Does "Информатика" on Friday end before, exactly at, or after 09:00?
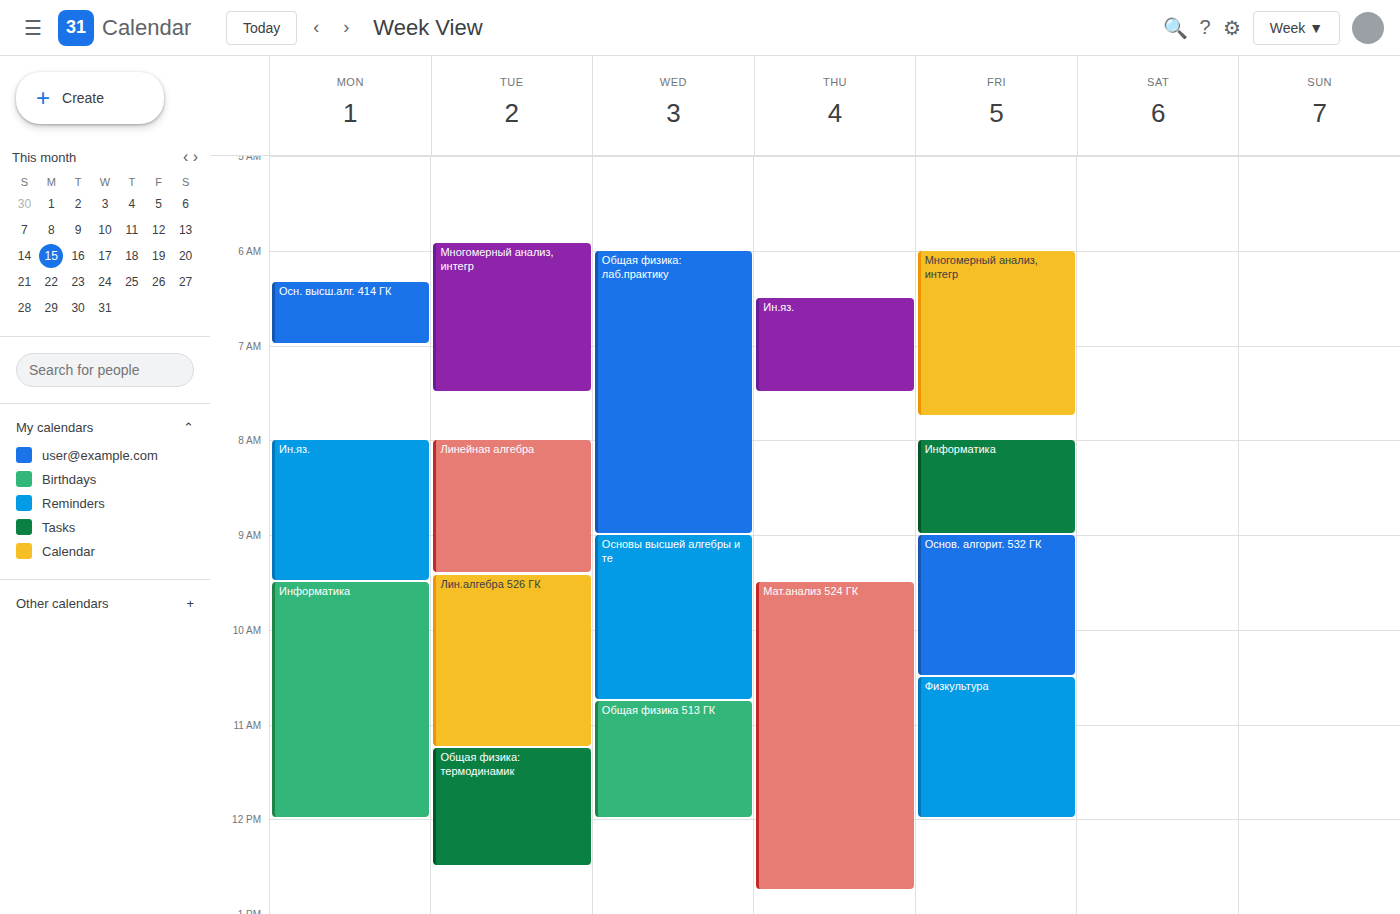
09:00 -- exactly at 09:00, on the 09:00 line.